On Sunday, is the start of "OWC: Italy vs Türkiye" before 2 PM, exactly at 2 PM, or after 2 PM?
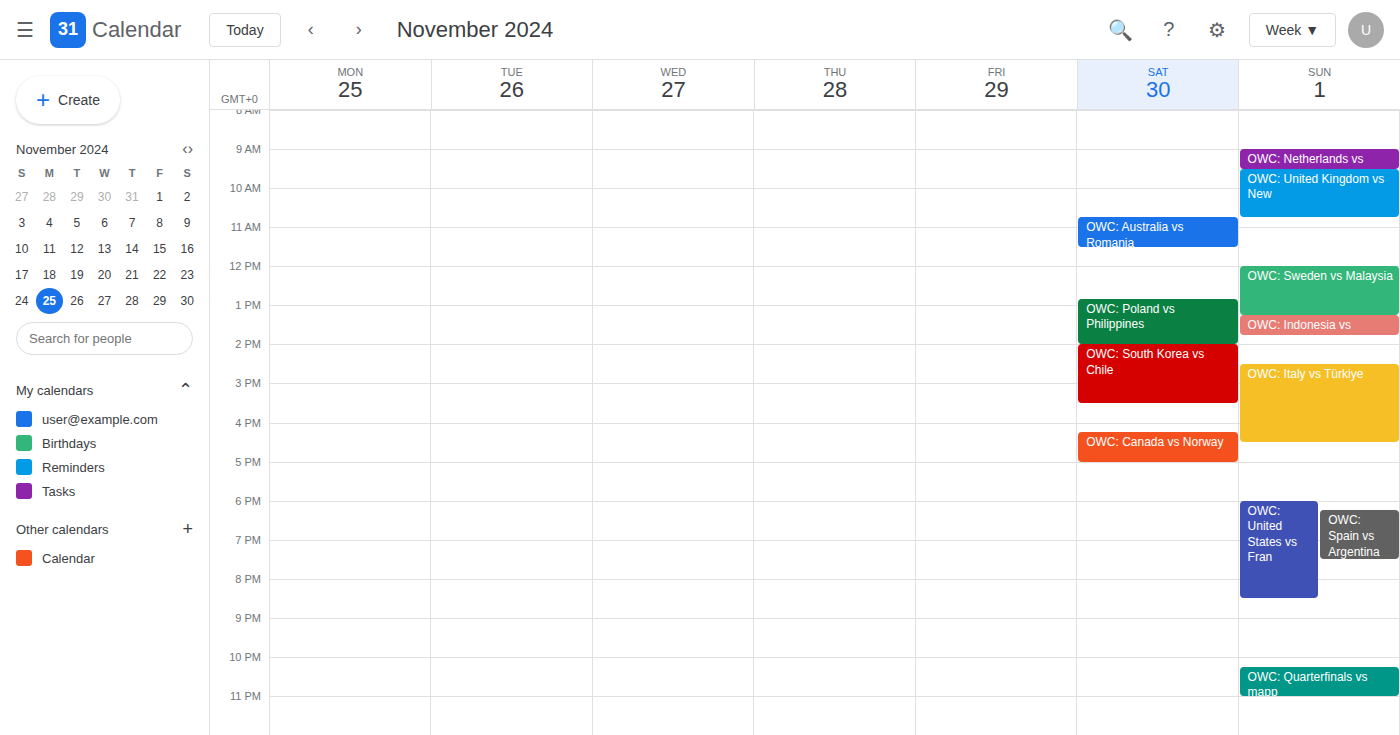
2:30 PM -- after 2 PM, 30 minutes below the 2 PM line.